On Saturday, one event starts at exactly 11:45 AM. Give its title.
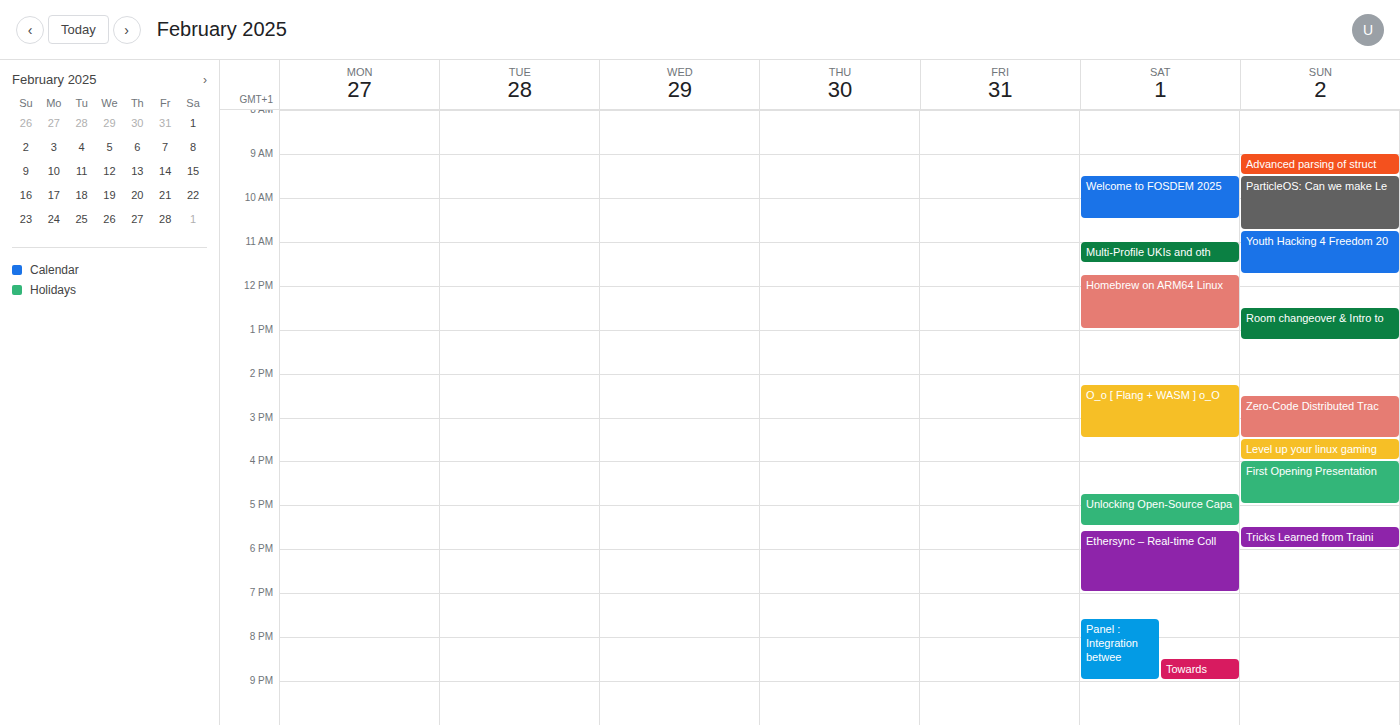
"Homebrew on ARM64 Linux"